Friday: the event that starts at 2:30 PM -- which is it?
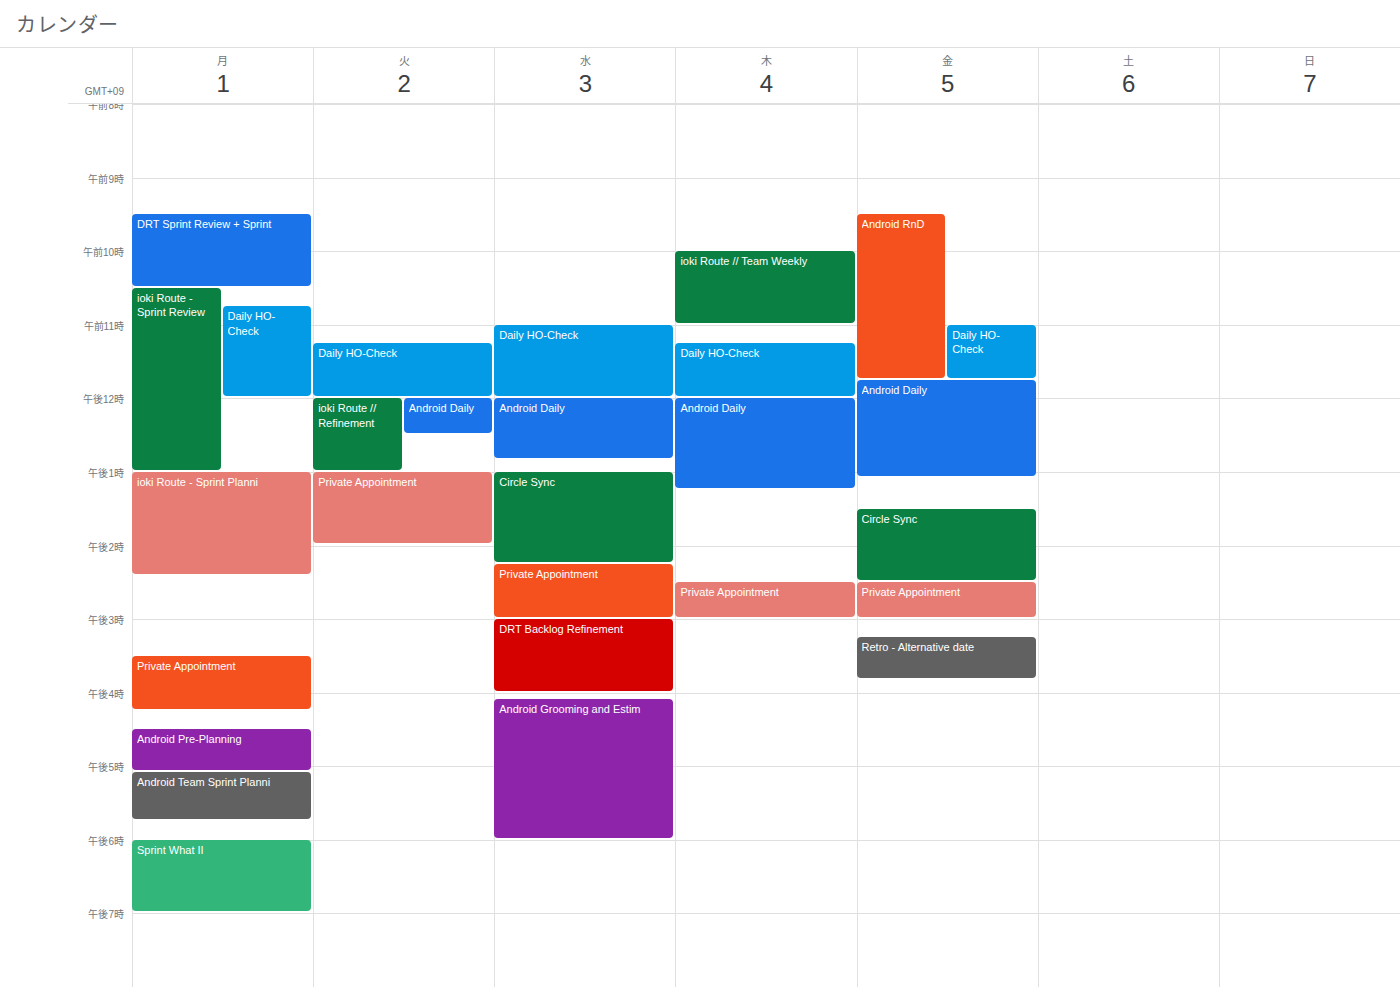
"Private Appointment"